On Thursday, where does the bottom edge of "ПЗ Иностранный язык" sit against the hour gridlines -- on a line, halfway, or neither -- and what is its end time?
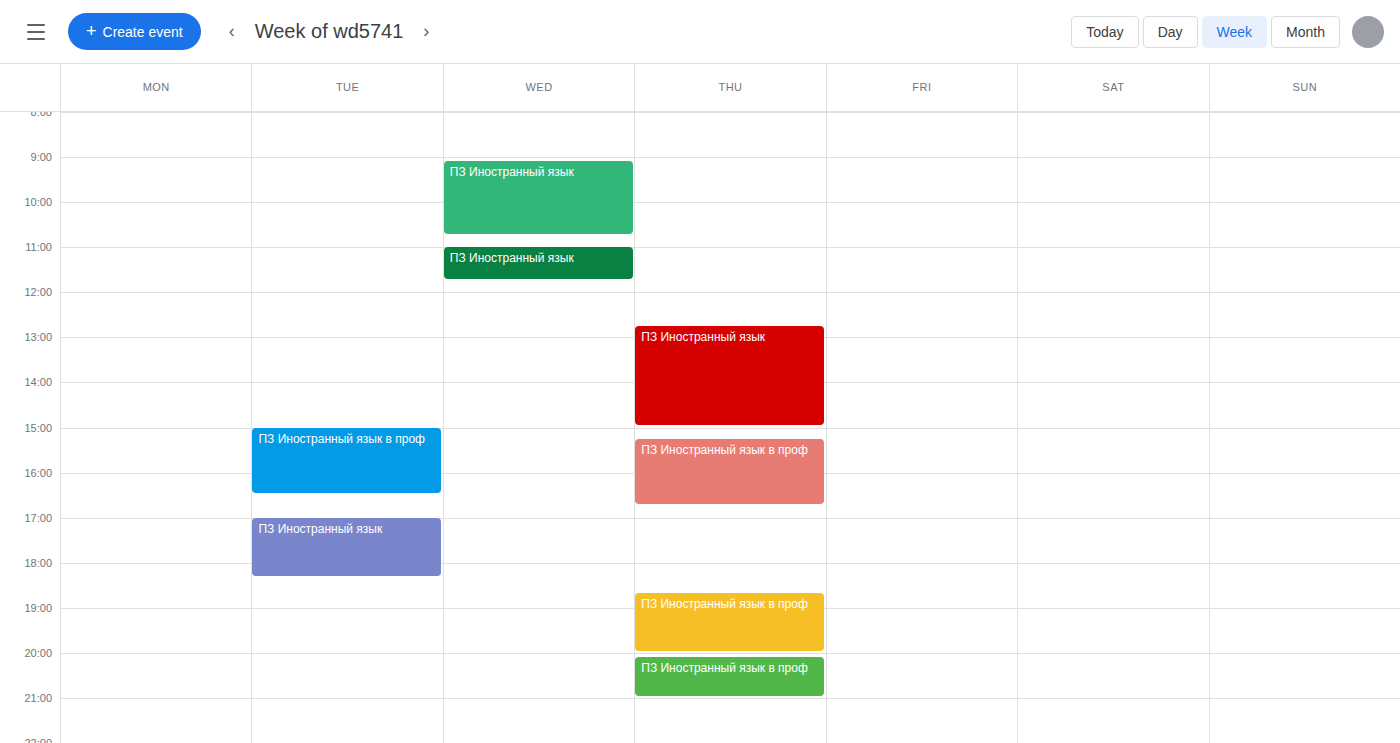
15:00 -- exactly on the 15:00 line.